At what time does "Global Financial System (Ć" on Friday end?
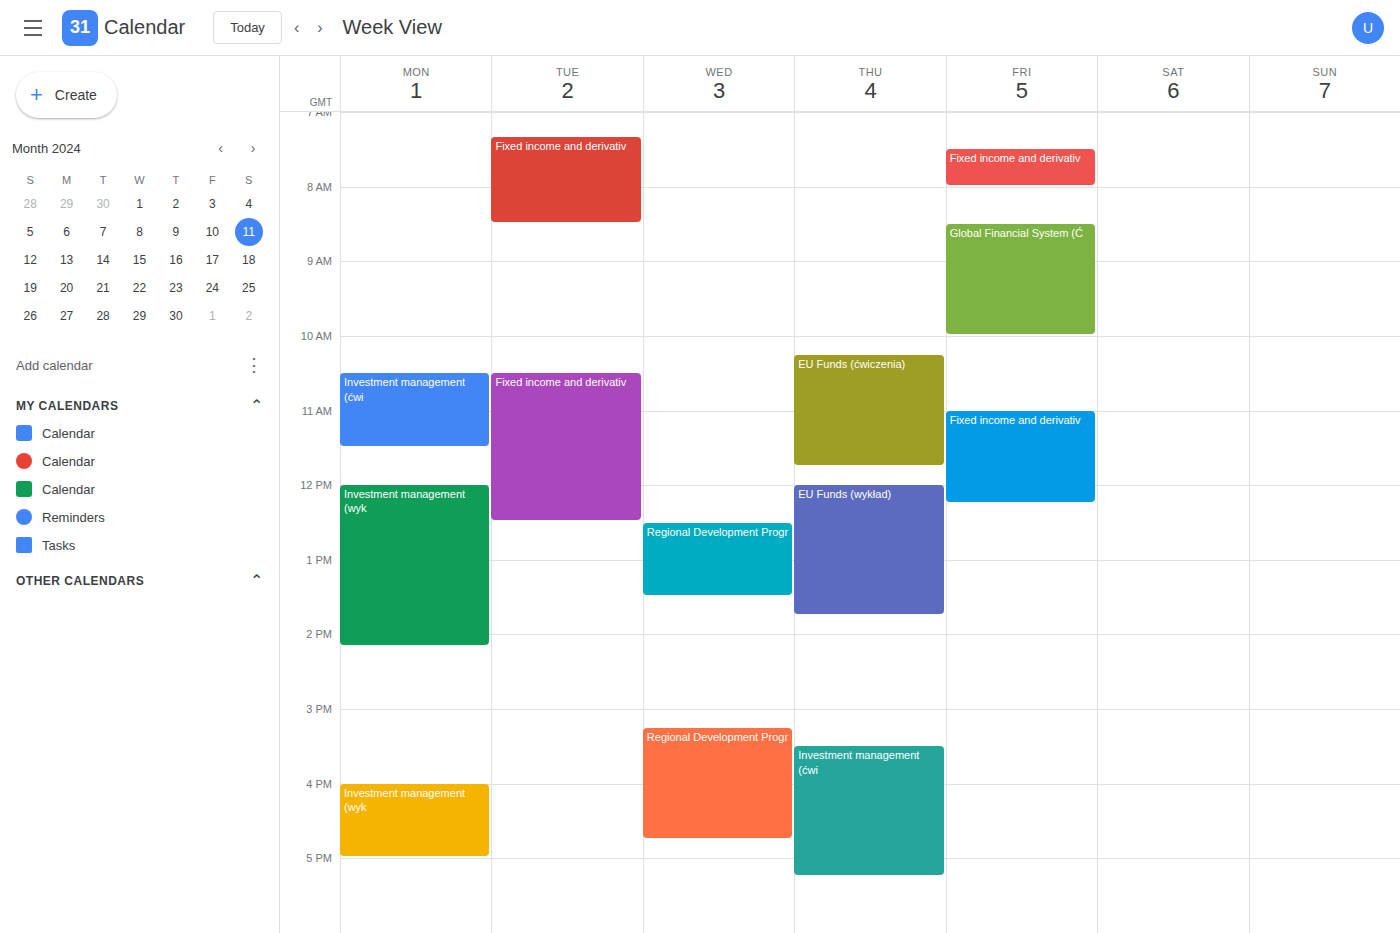
10:00 AM